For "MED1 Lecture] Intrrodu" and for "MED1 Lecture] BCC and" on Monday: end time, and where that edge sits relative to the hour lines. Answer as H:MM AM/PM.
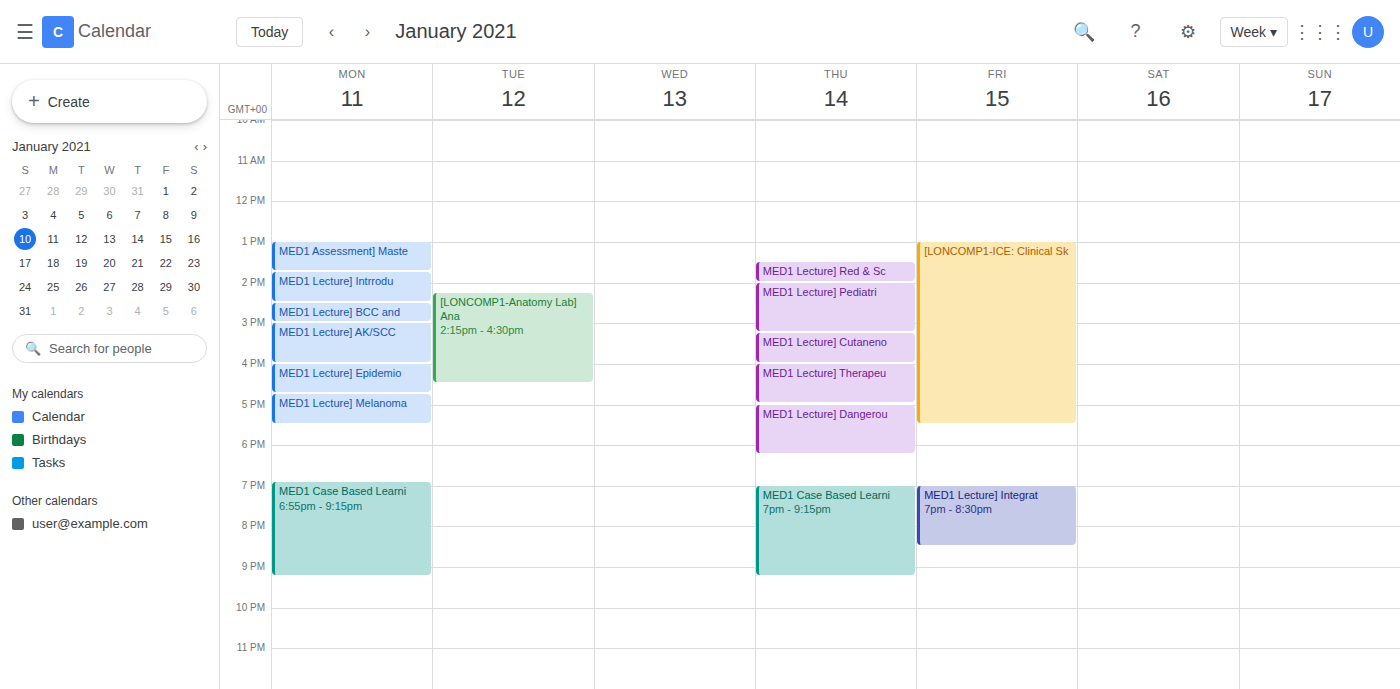
"MED1 Lecture] Intrrodu": 2:30 PM, halfway between the 2 PM and 3 PM lines. "MED1 Lecture] BCC and": 3:00 PM, exactly on the 3 PM line.